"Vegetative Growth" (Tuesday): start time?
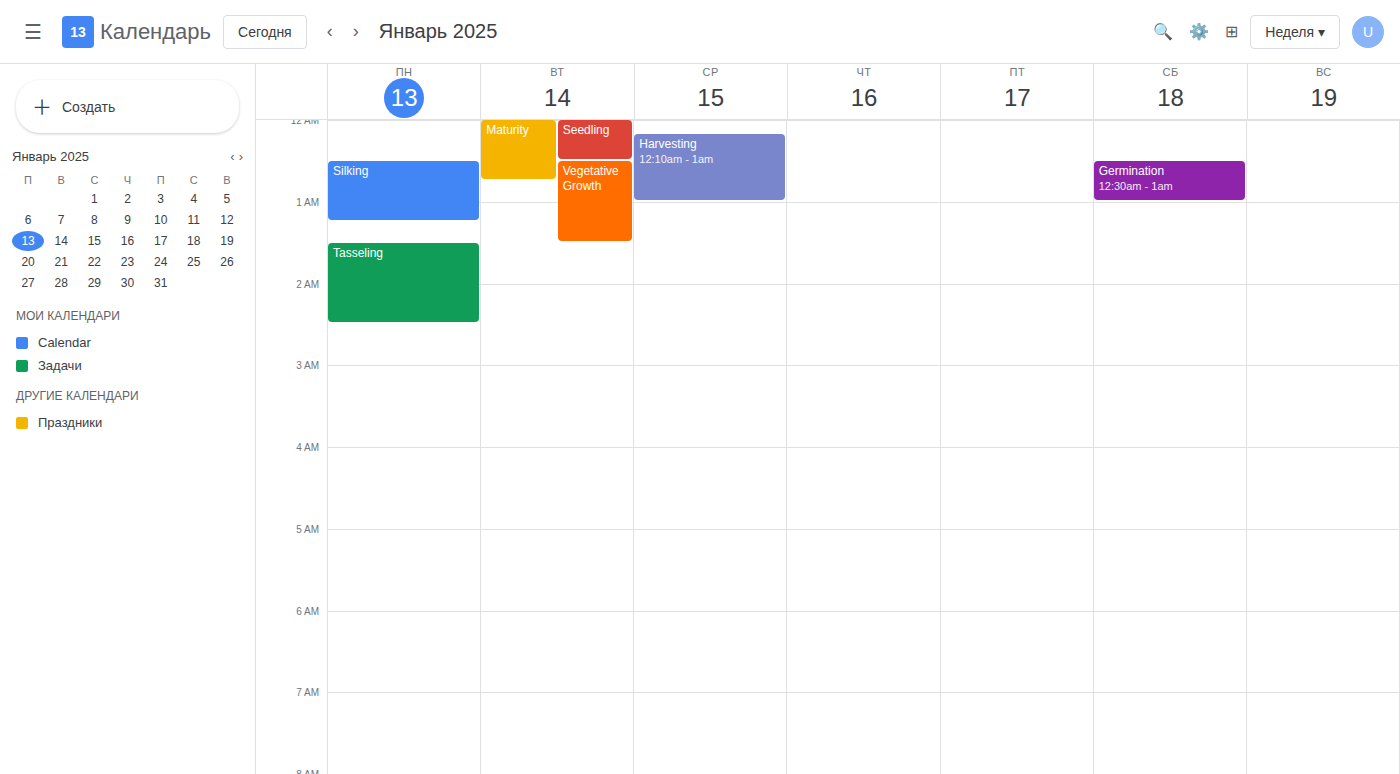
12:30 AM